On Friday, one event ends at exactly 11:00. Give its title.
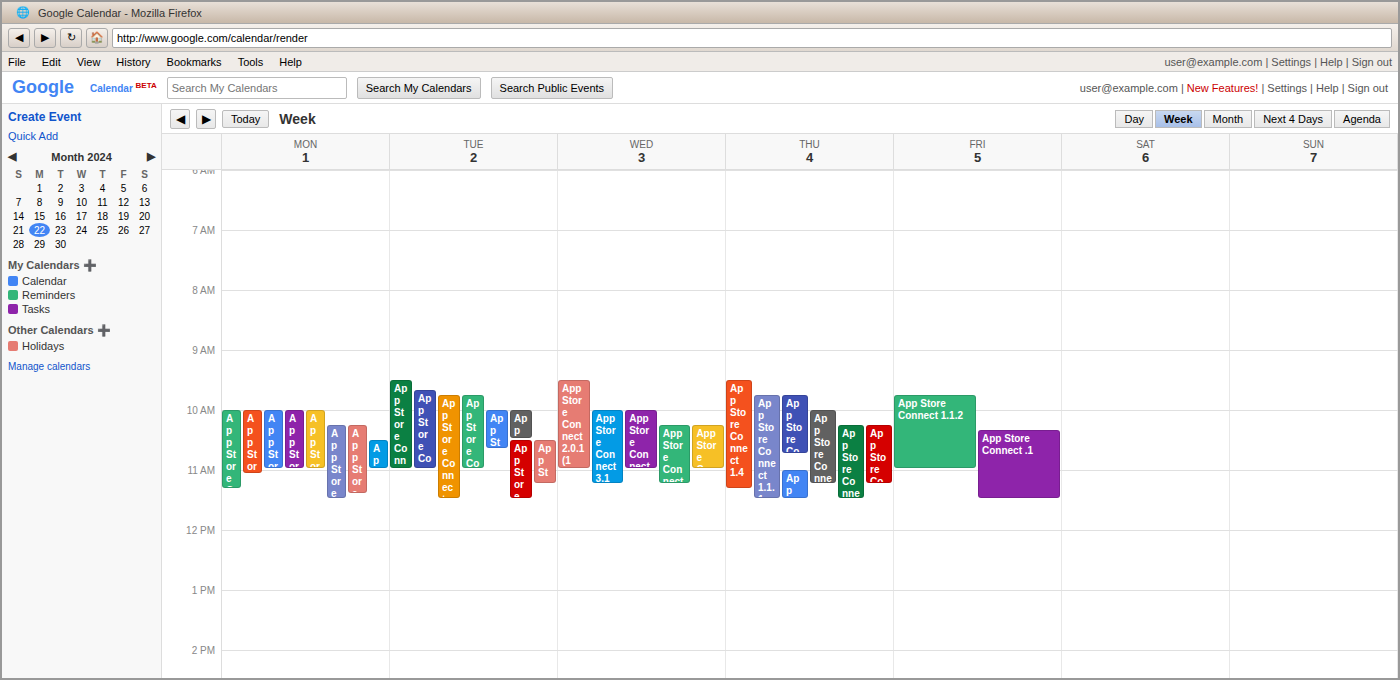
"App Store Connect 1.1.2"